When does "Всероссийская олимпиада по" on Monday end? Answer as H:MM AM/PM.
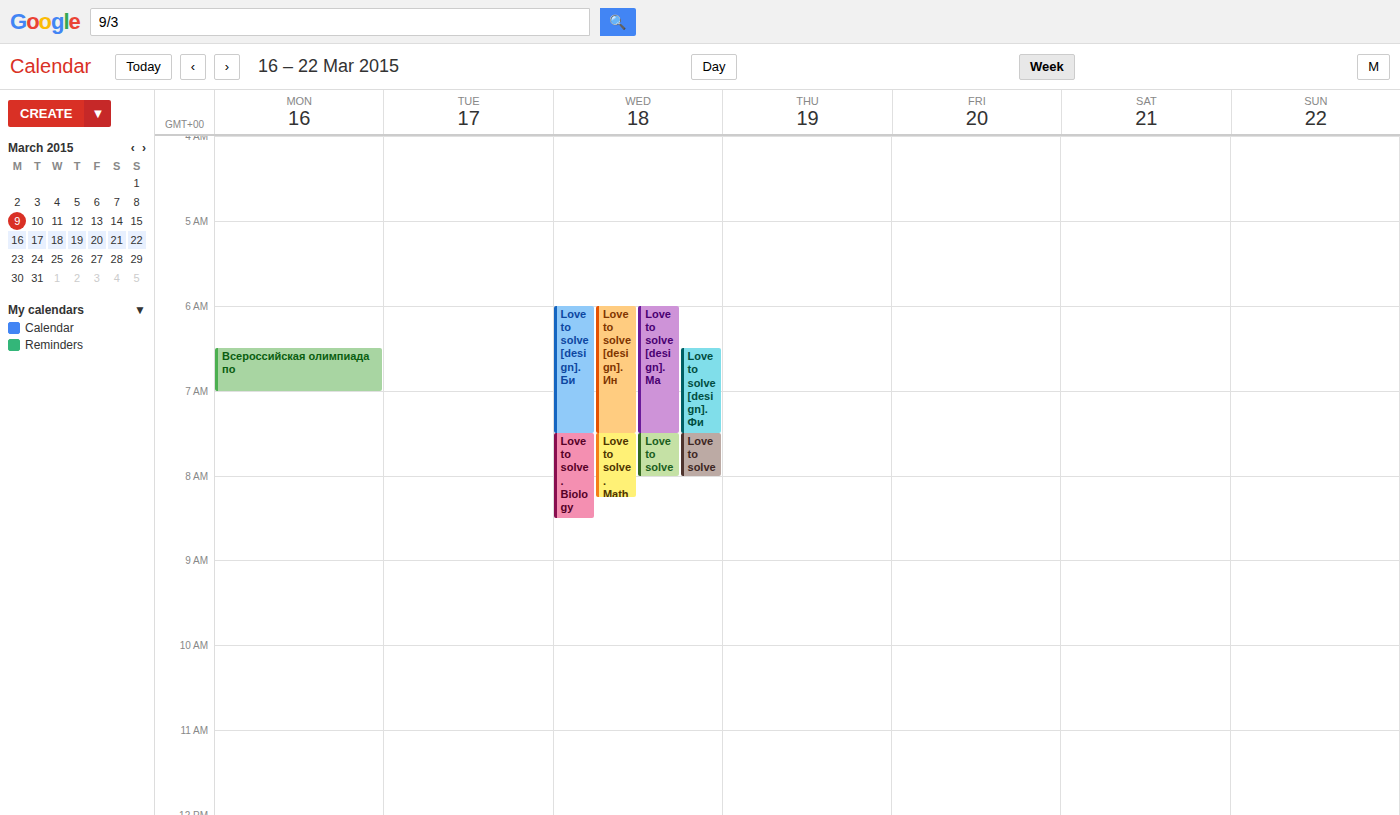
7:00 AM